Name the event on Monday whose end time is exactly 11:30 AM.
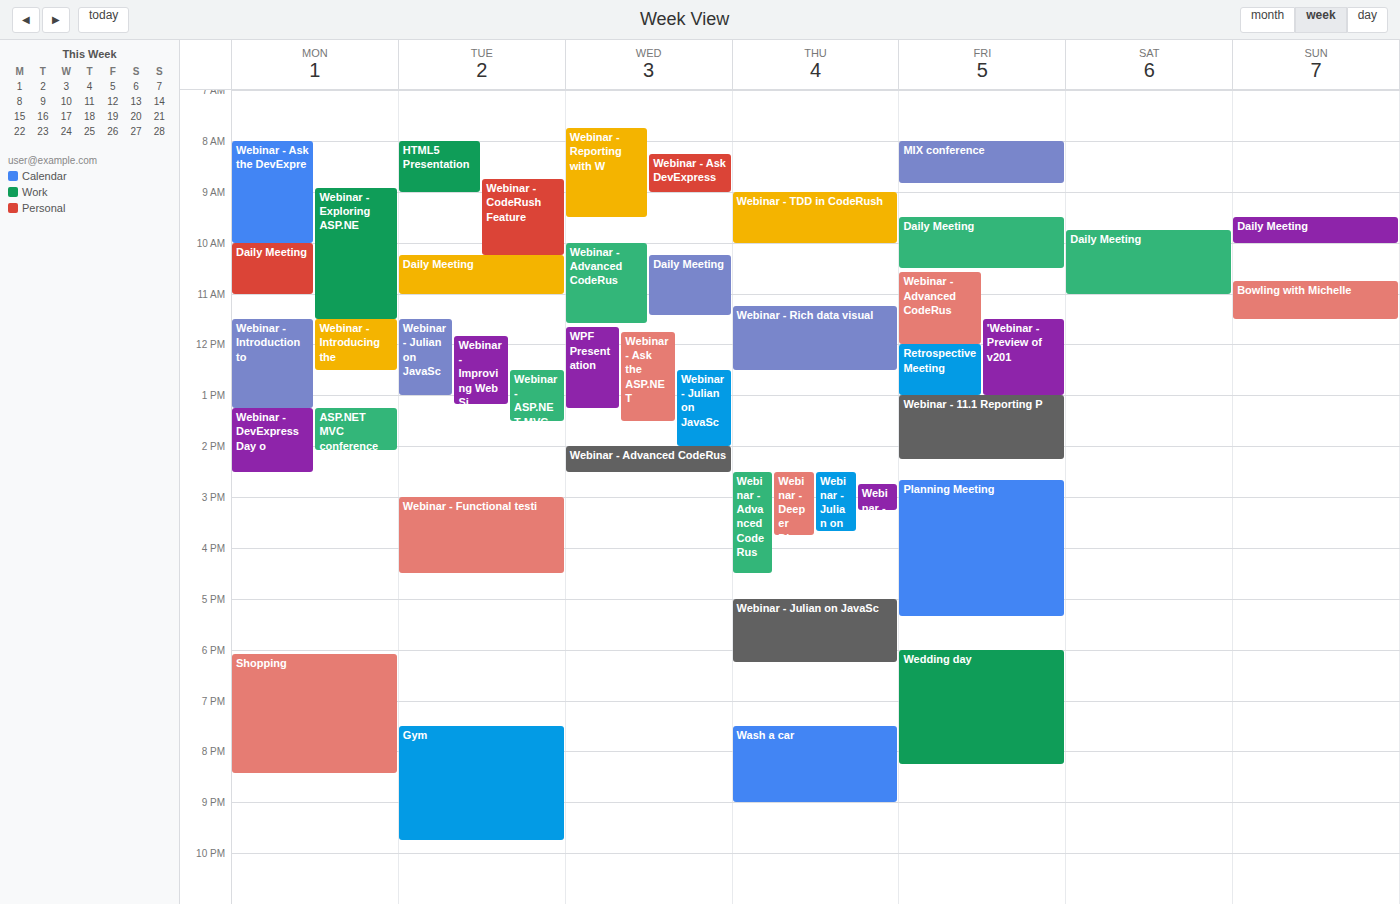
"Webinar - Exploring ASP.NE"